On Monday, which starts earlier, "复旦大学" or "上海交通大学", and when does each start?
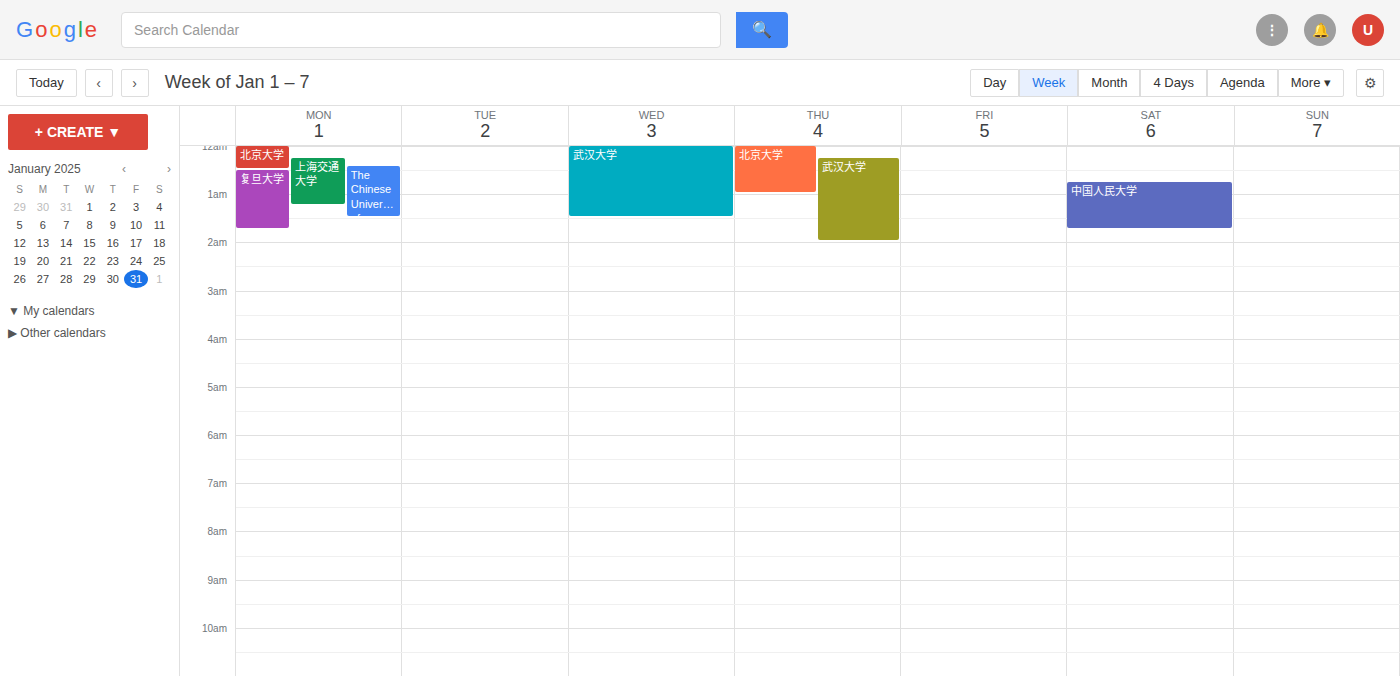
"上海交通大学" 12:15 AM; "复旦大学" 12:30 AM.